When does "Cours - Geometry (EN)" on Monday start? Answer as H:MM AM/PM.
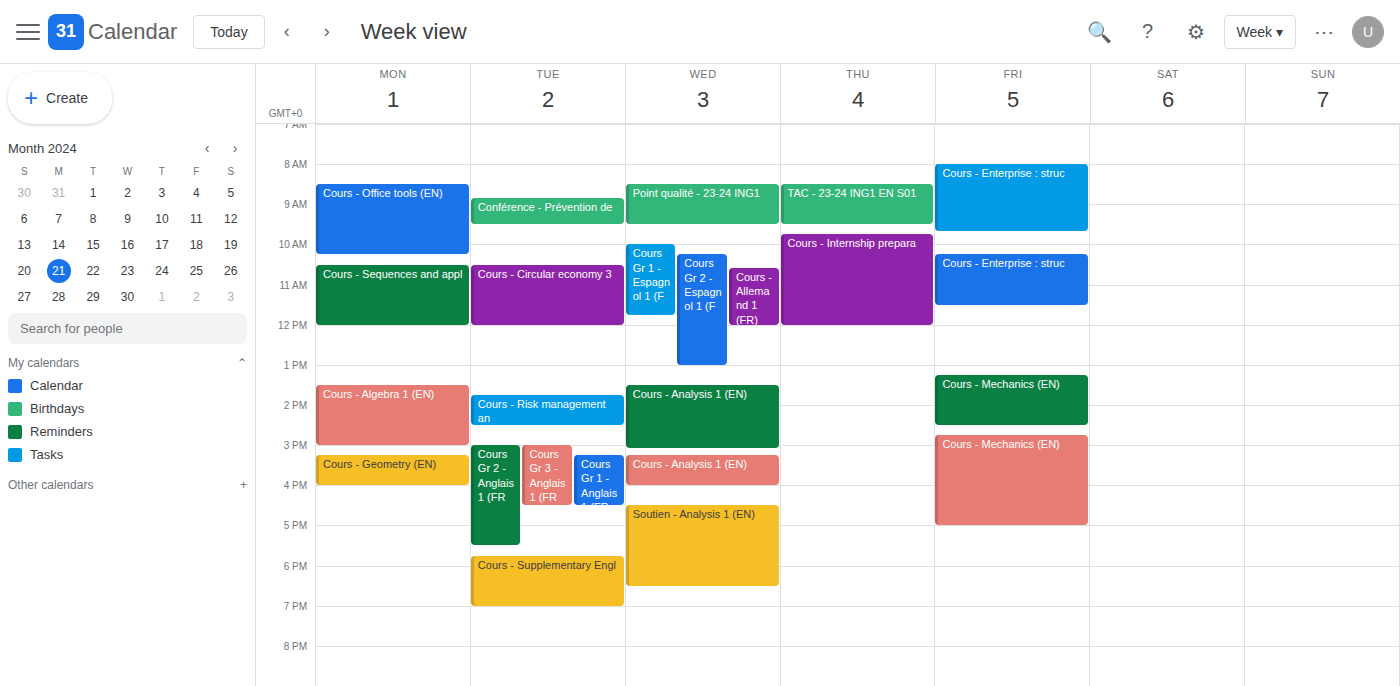
3:15 PM